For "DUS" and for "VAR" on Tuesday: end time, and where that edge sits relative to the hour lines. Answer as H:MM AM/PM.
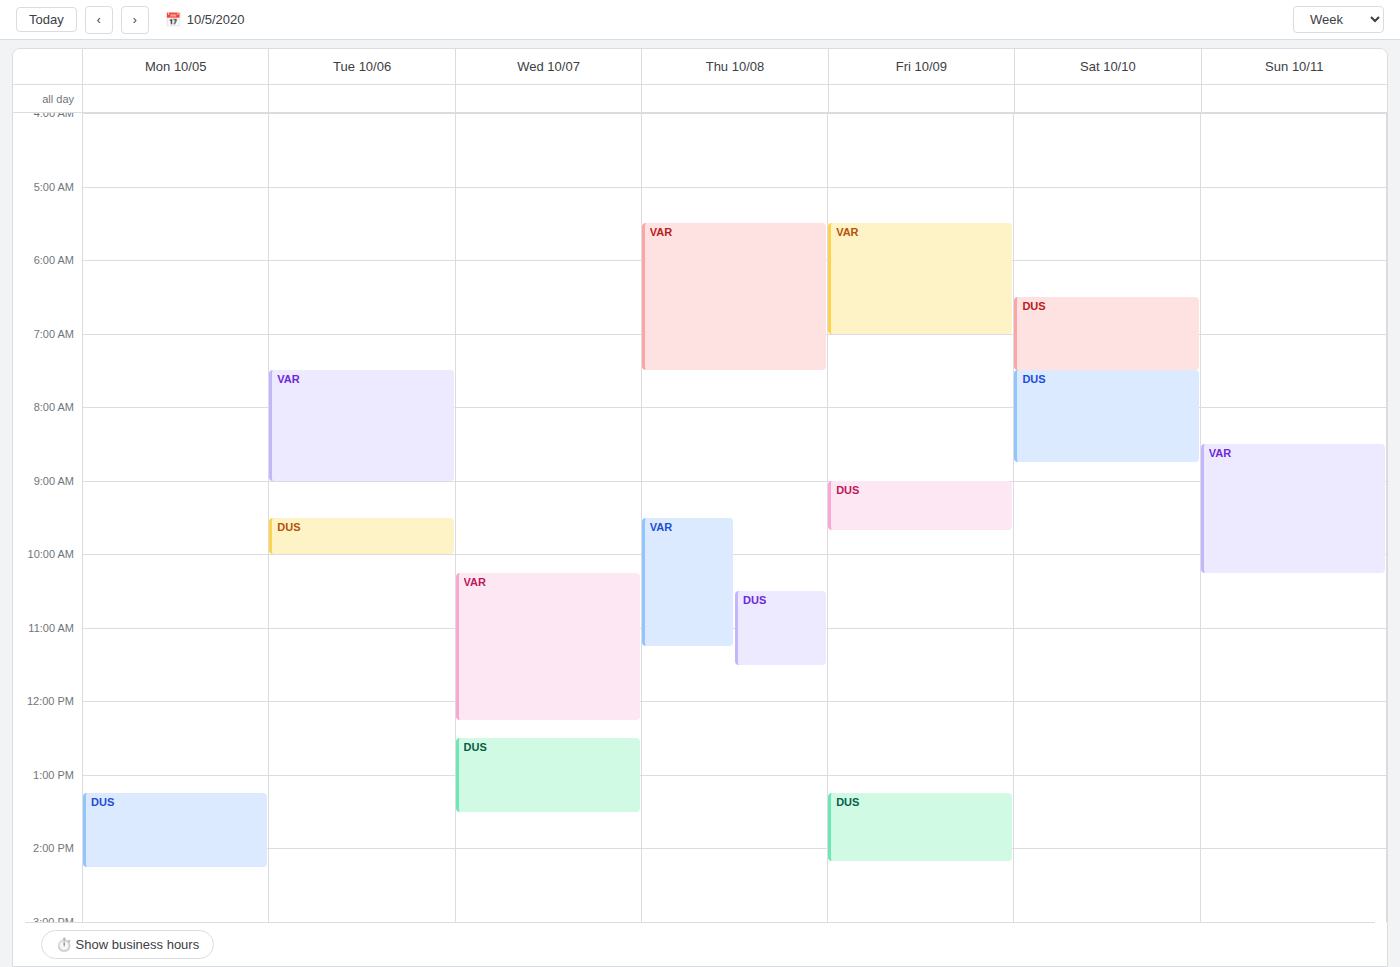
"DUS": 10:00 AM, exactly on the 10 AM line. "VAR": 9:00 AM, exactly on the 9 AM line.